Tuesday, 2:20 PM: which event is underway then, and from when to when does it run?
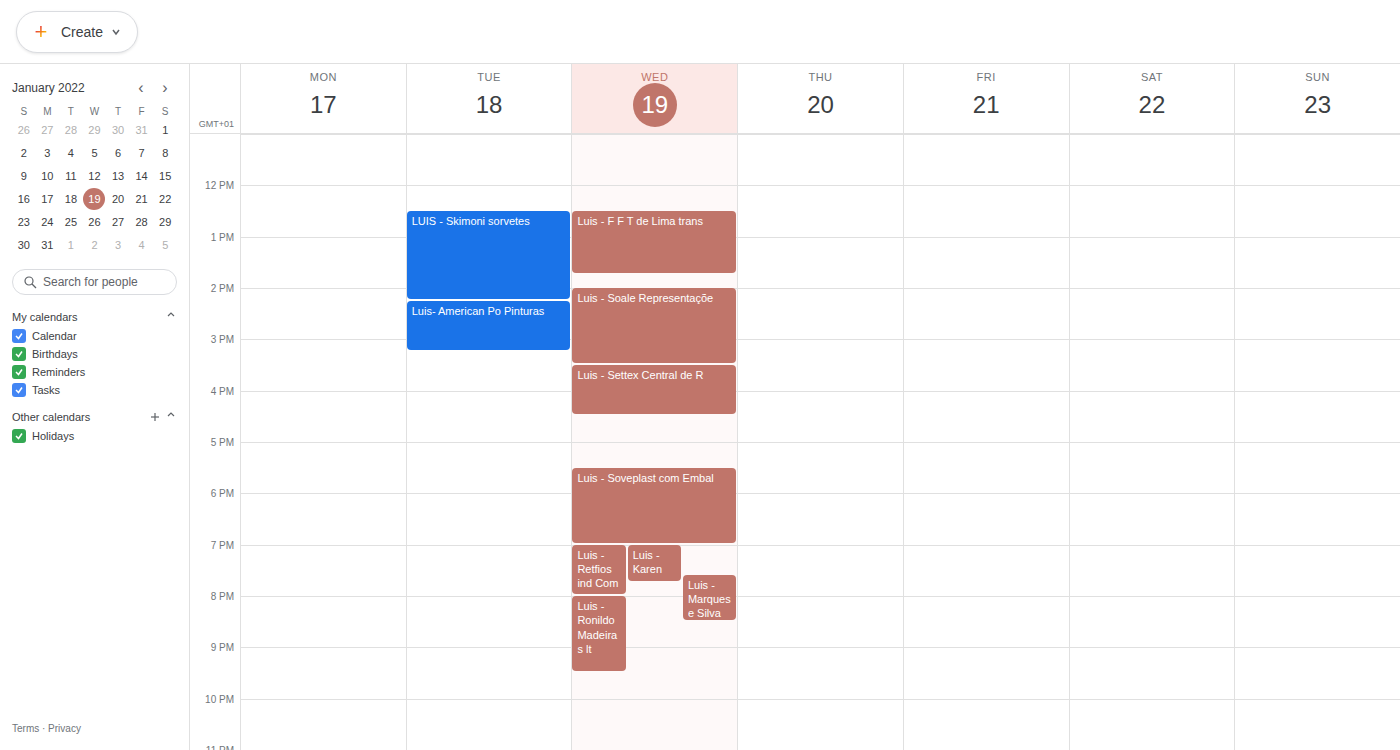
"Luis- American Po Pinturas", 2:15 PM to 3:15 PM